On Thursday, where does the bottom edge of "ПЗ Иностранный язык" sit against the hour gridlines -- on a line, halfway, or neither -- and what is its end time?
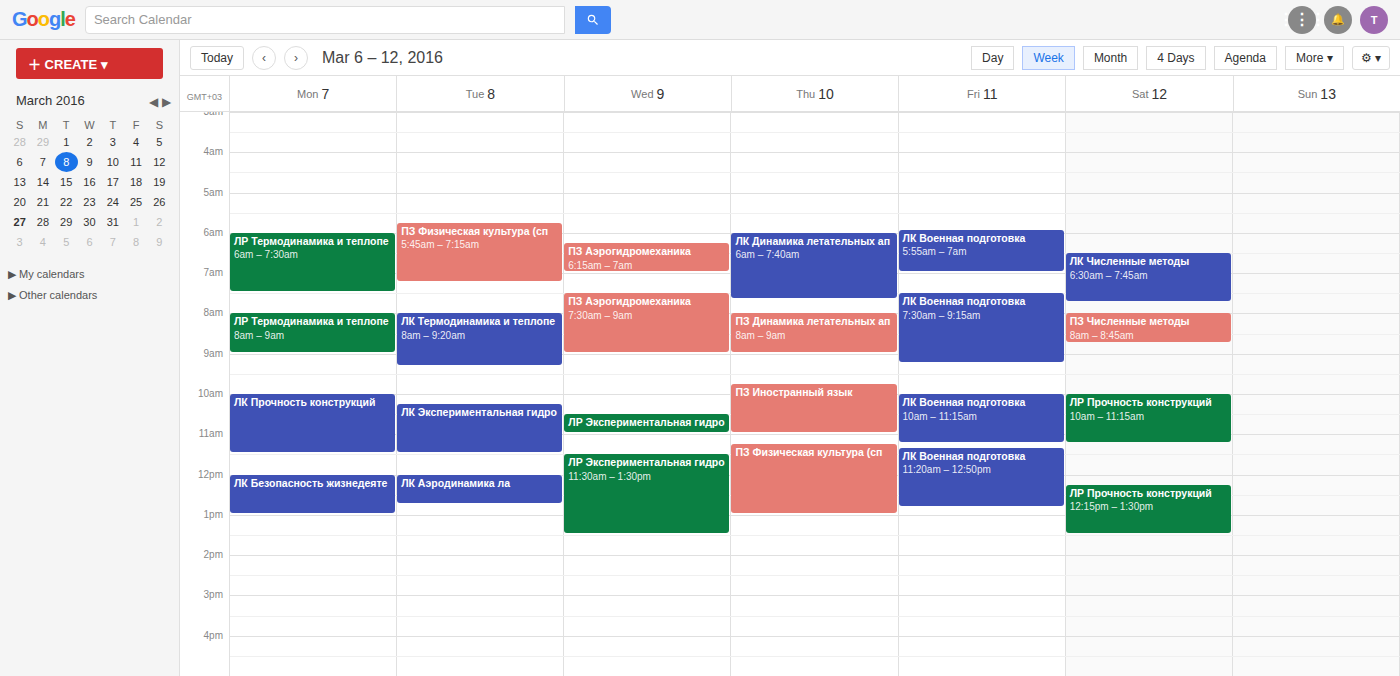
11:00 AM -- exactly on the 11 AM line.